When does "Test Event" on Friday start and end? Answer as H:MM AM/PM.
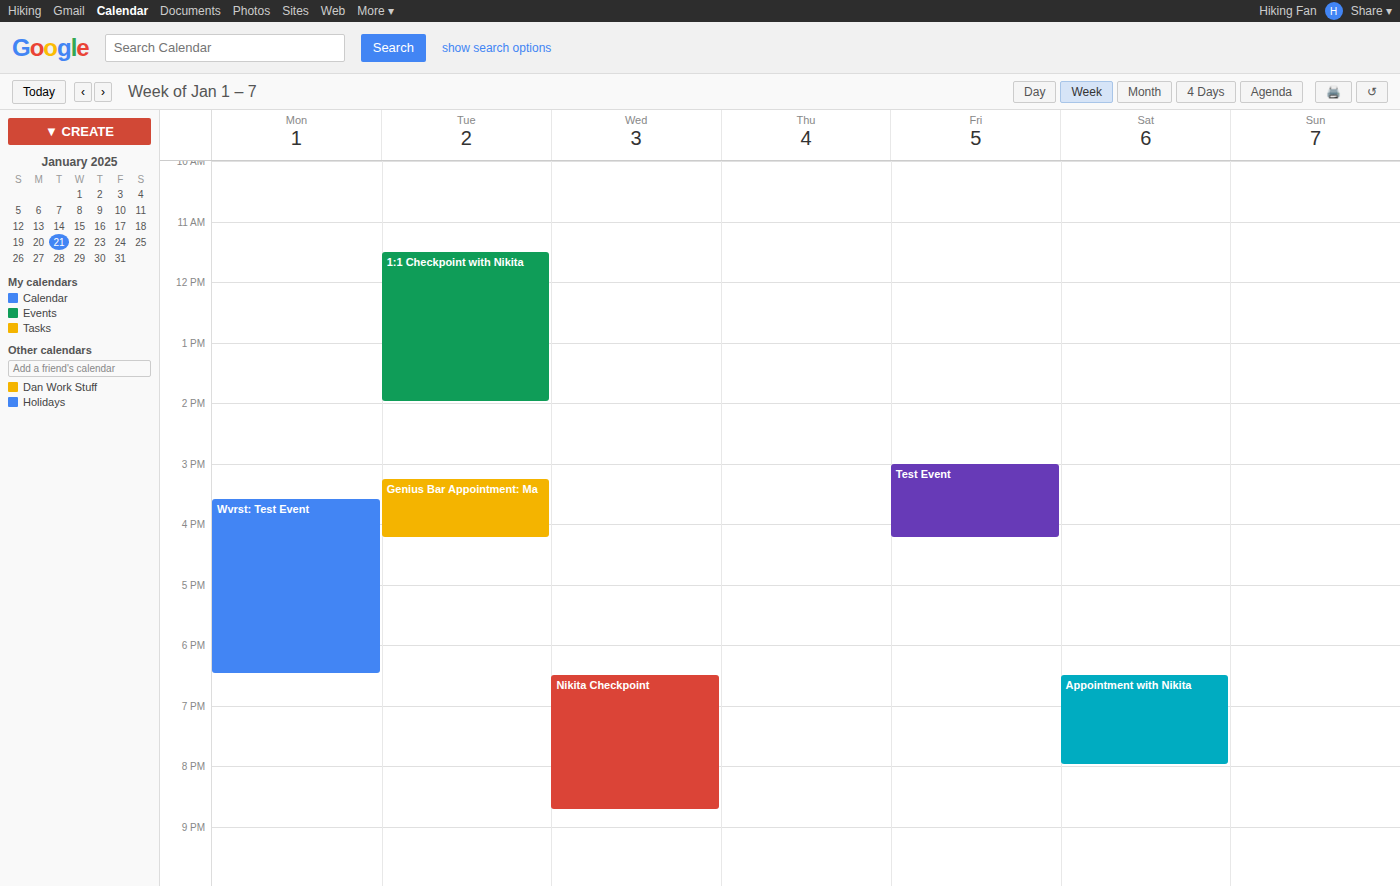
3:00 PM to 4:15 PM